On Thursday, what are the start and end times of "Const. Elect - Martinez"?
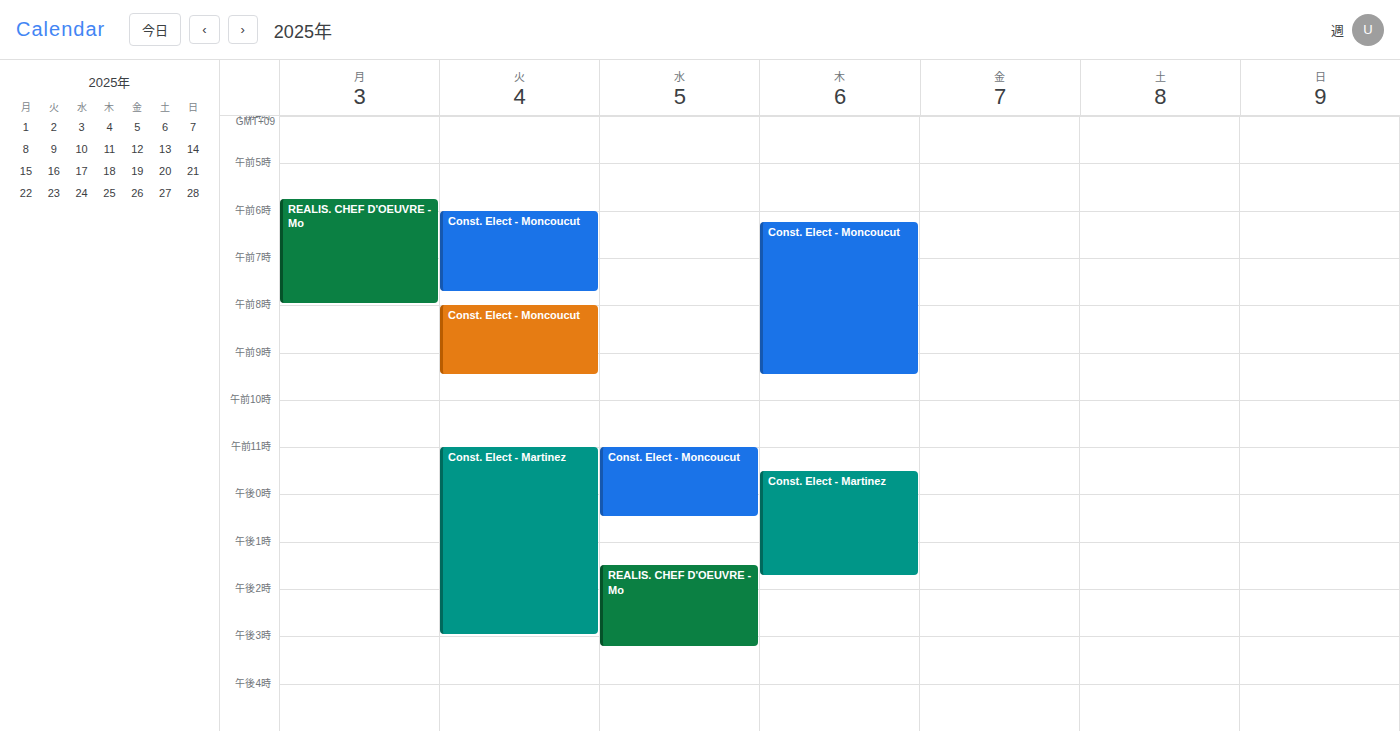
11:30 AM to 1:45 PM